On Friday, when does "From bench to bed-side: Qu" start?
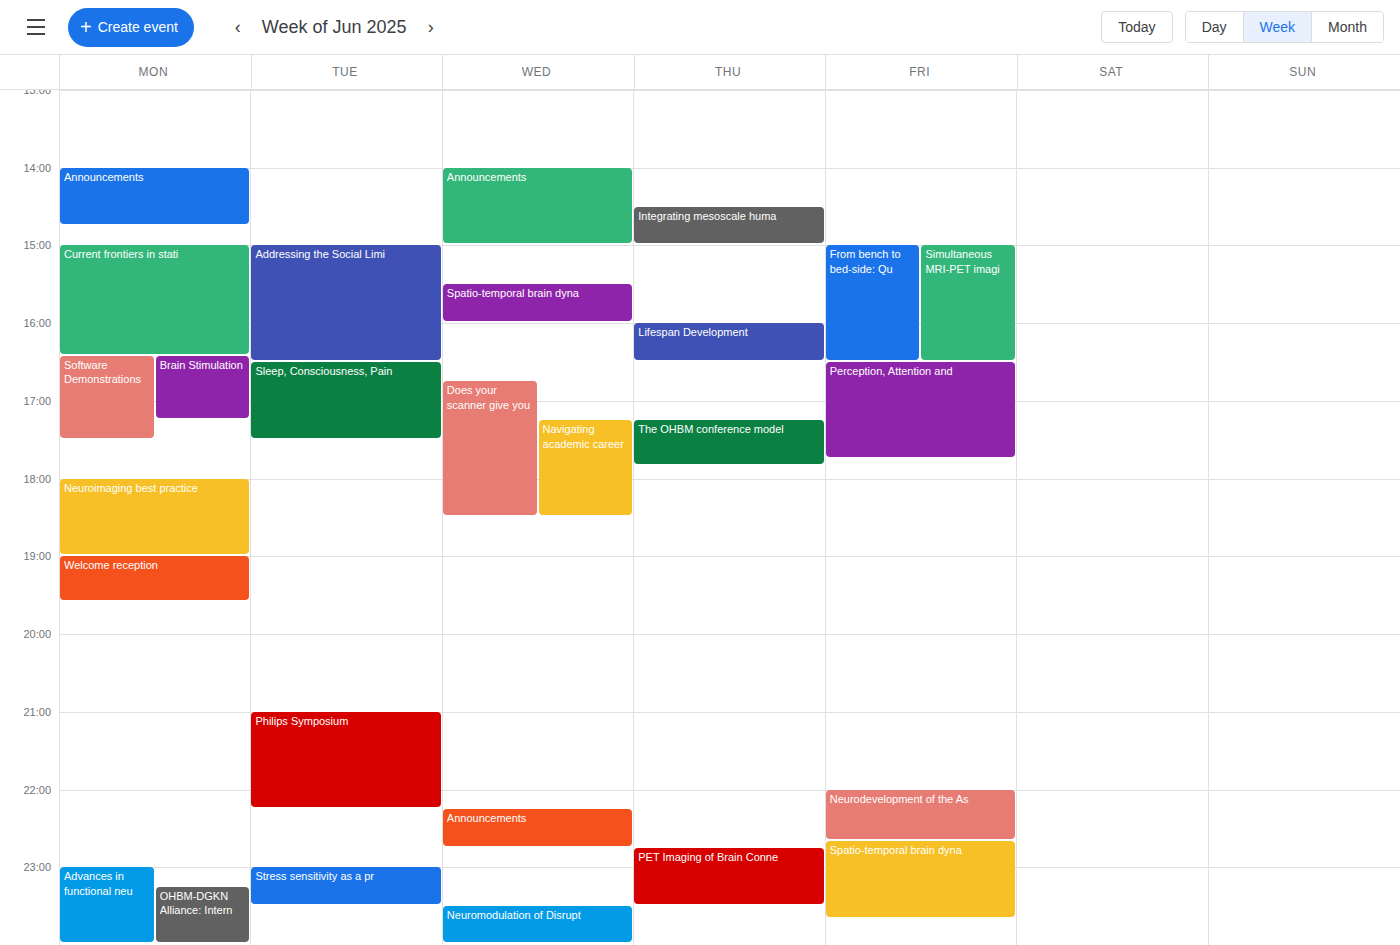
3:00 PM